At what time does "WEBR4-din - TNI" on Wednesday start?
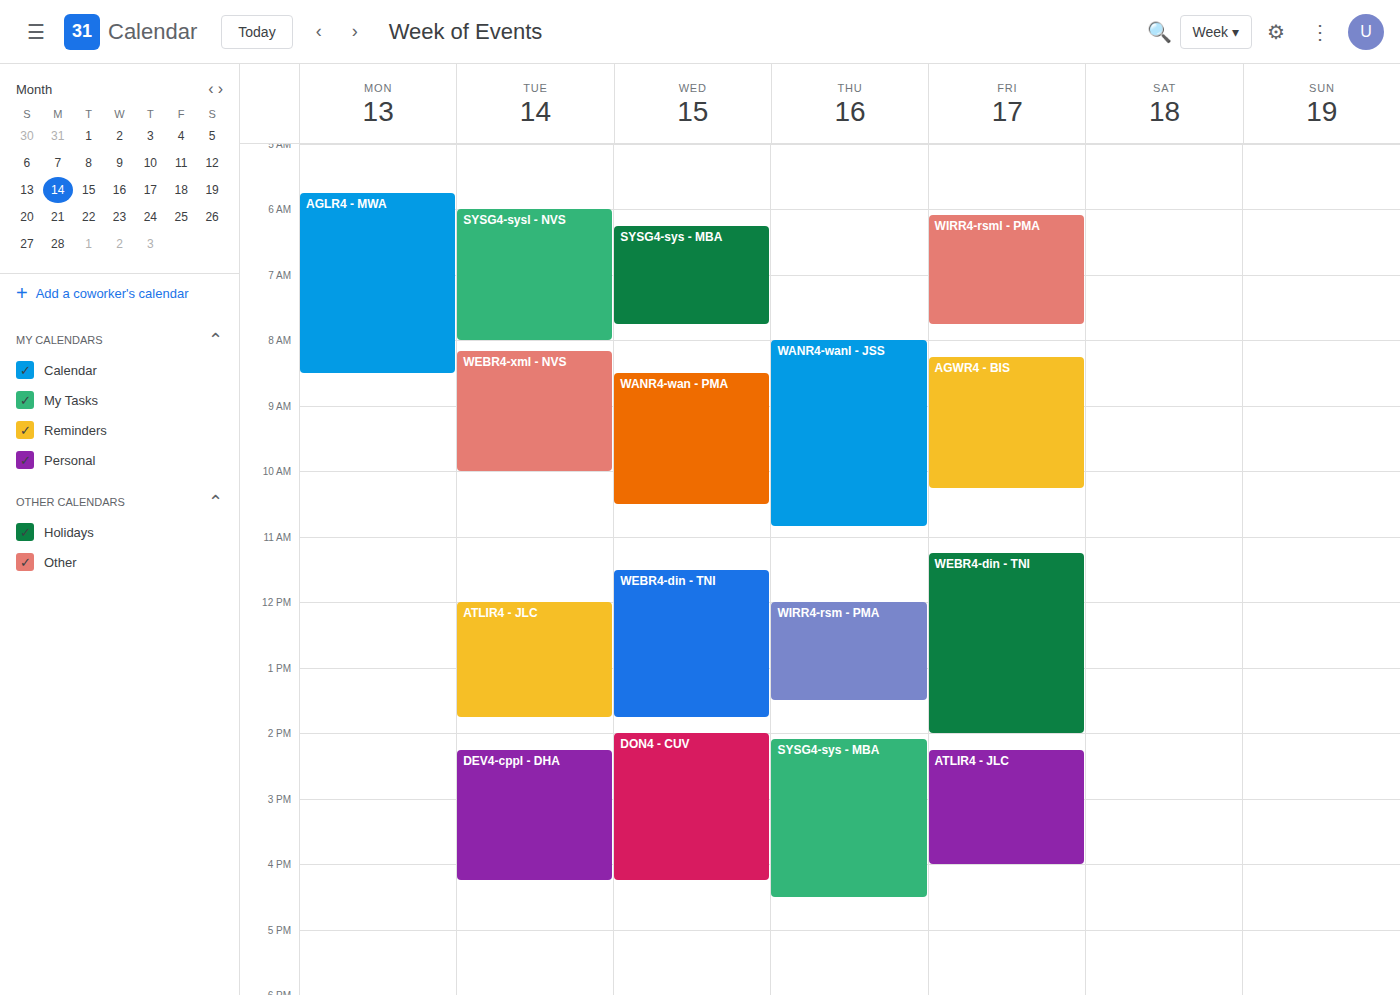
11:30 AM